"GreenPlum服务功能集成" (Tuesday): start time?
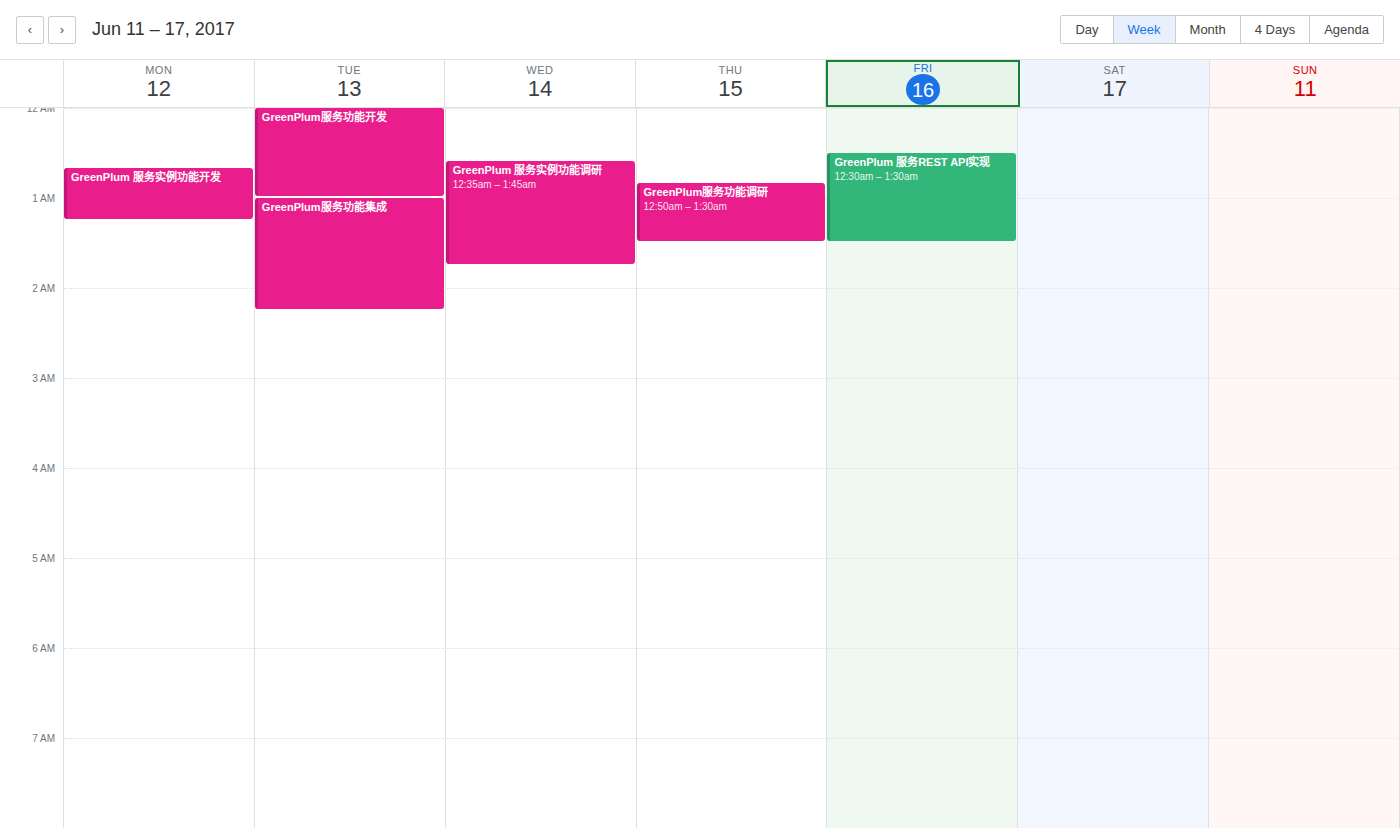
1:00 AM